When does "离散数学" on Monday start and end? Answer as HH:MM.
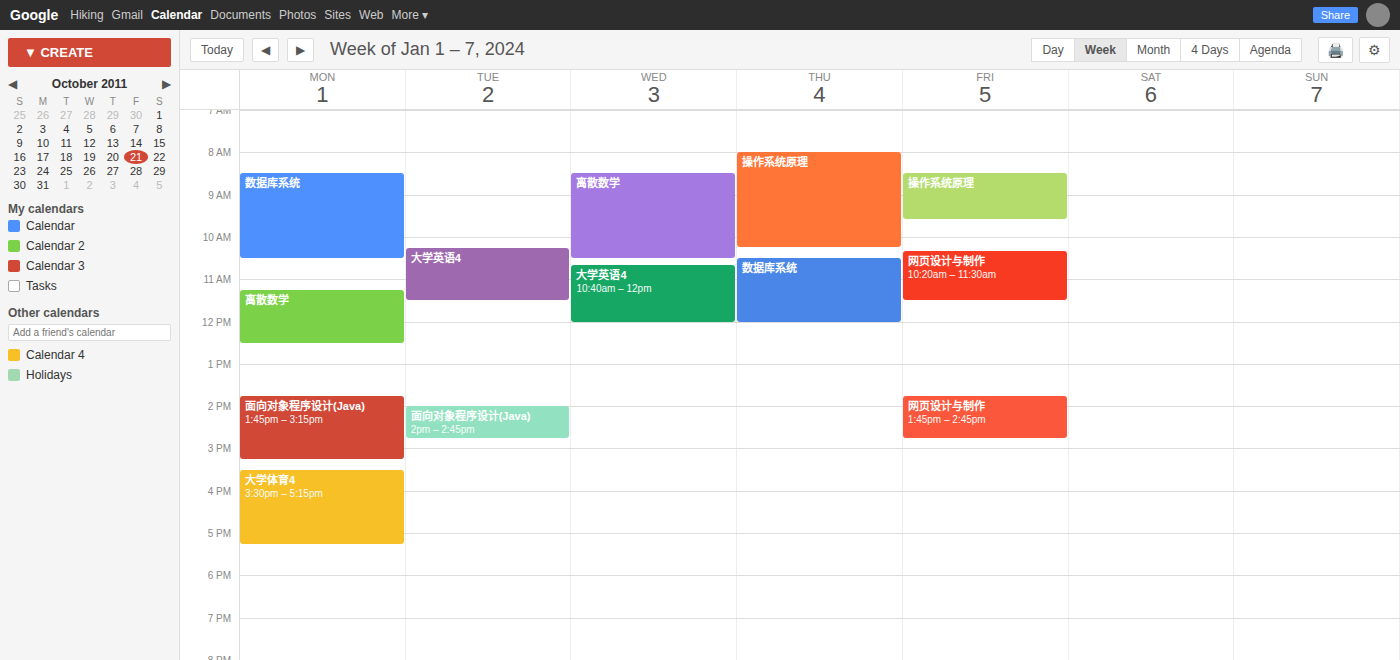
11:15 to 12:30